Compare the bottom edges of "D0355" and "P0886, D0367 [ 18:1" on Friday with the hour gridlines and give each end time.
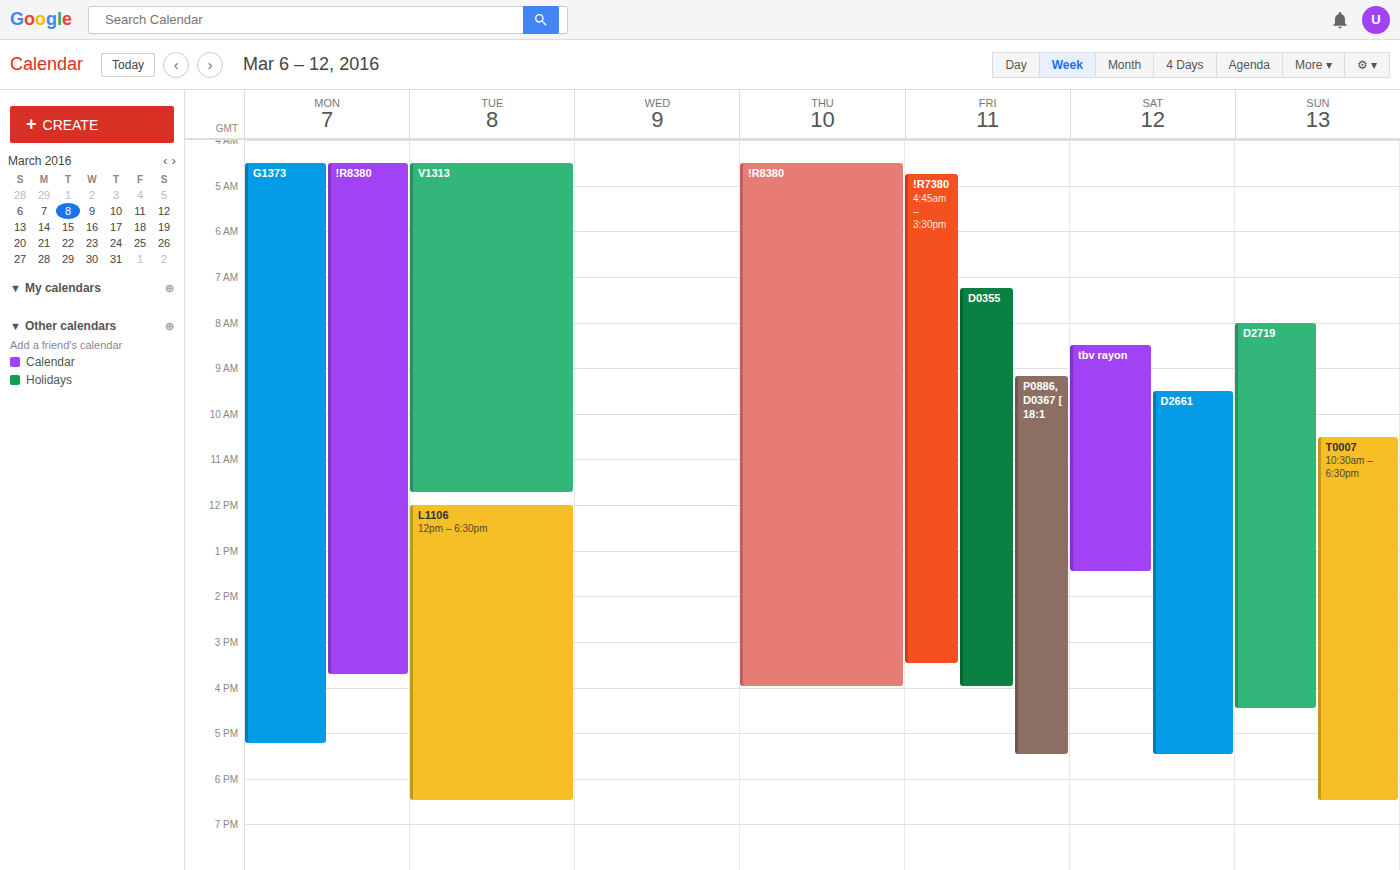
"D0355": 4:00 PM, exactly on the 4 PM line. "P0886, D0367 [ 18:1": 5:30 PM, halfway between the 5 PM and 6 PM lines.